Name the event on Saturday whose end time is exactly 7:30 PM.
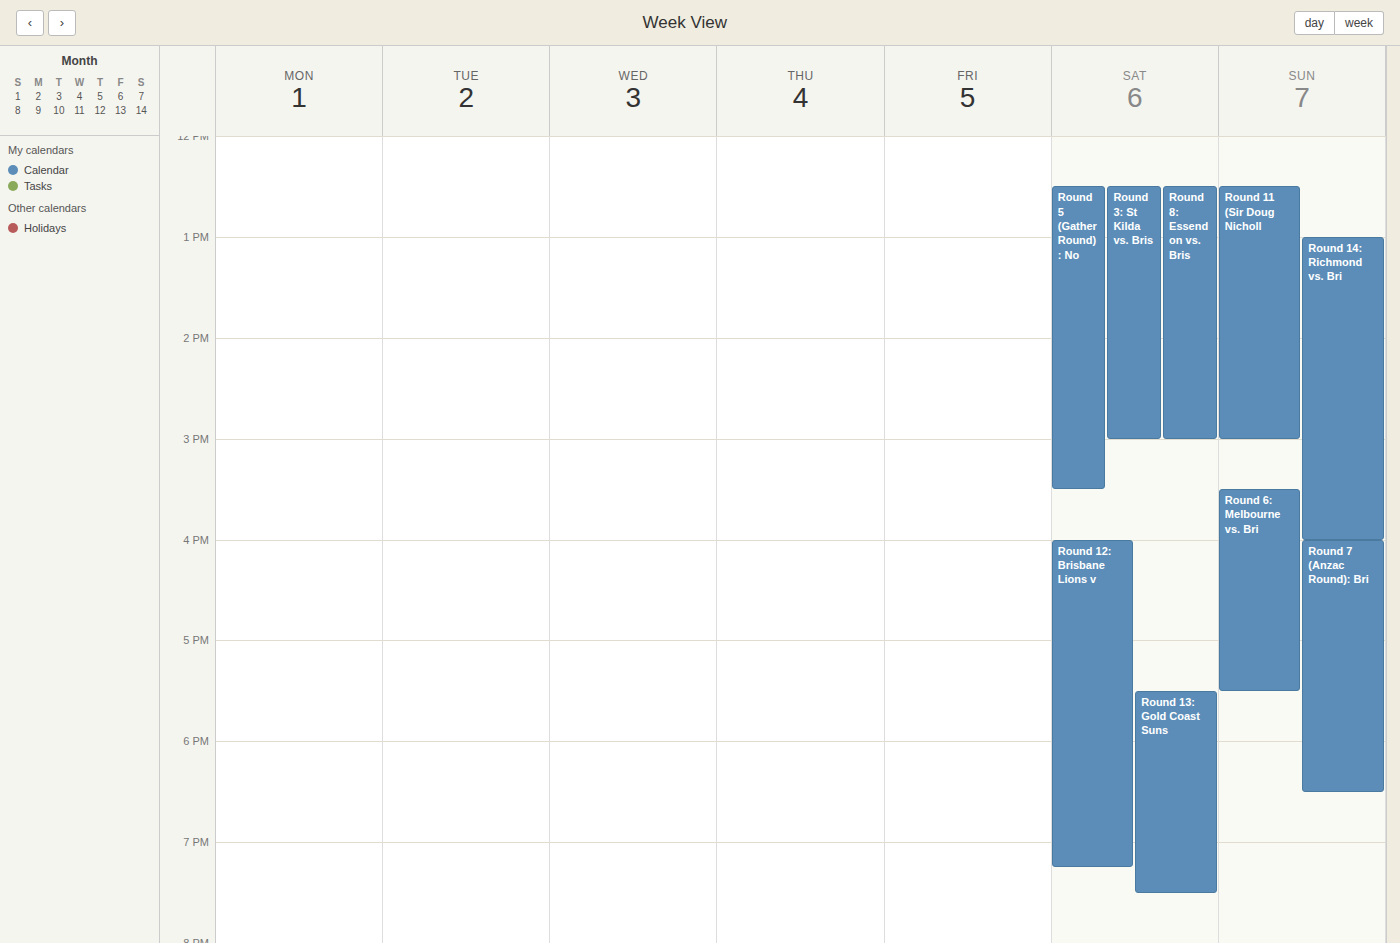
"Round 13: Gold Coast Suns"